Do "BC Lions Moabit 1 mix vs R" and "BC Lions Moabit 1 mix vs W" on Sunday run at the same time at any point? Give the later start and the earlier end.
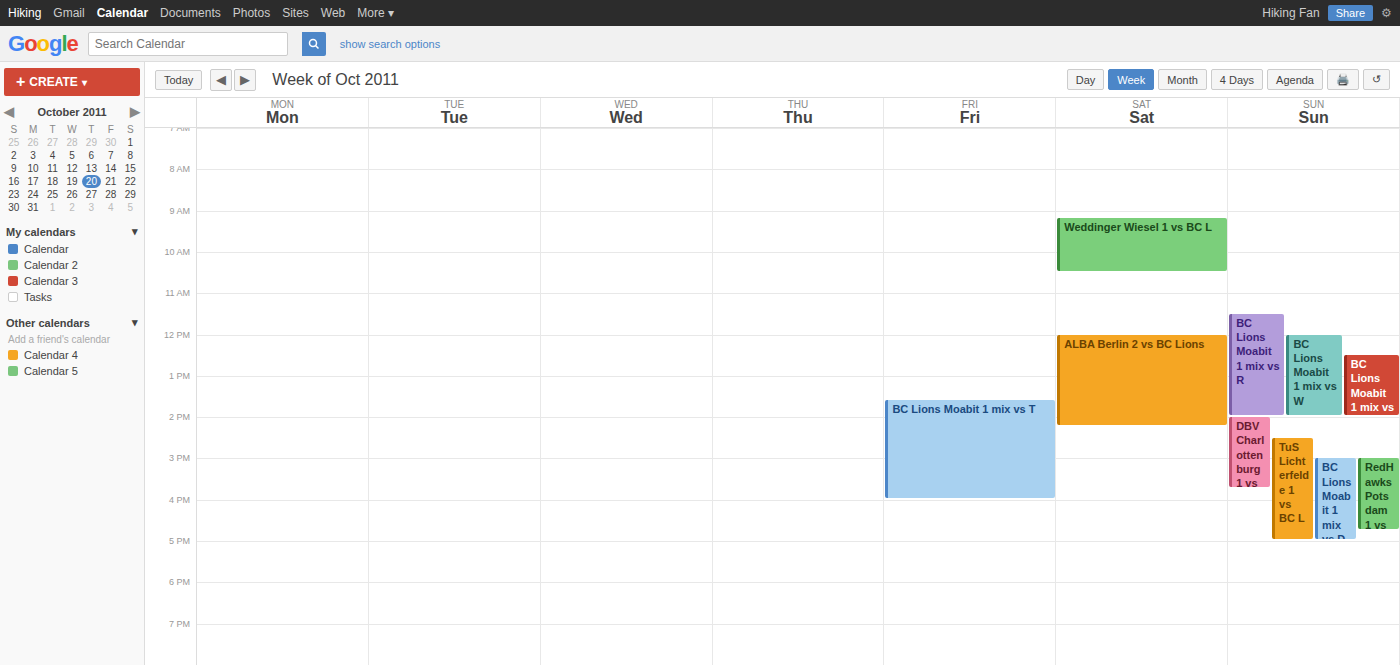
"BC Lions Moabit 1 mix vs W" starts at 12:00 PM, before "BC Lions Moabit 1 mix vs R" ends at 2:00 PM -- they overlap.